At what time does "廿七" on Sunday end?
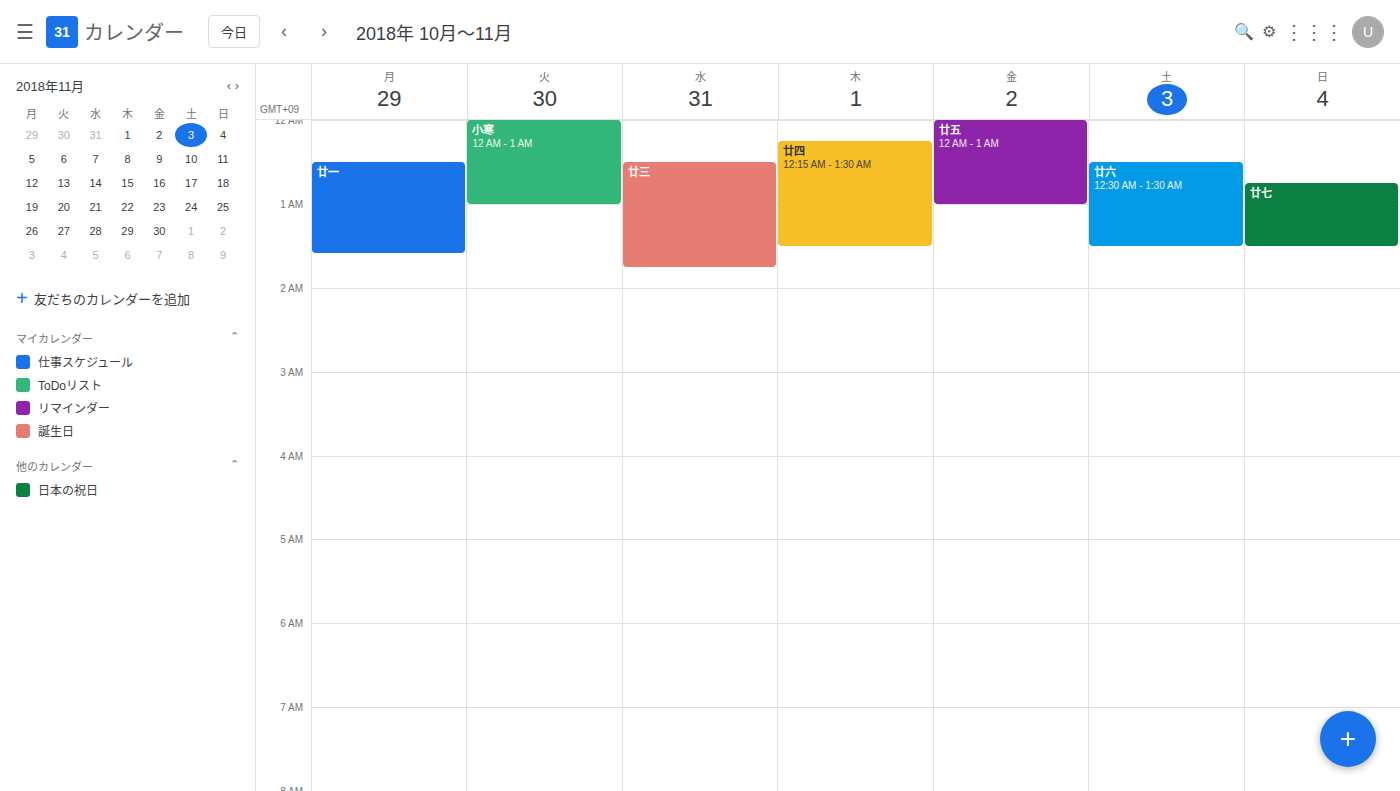
01:30